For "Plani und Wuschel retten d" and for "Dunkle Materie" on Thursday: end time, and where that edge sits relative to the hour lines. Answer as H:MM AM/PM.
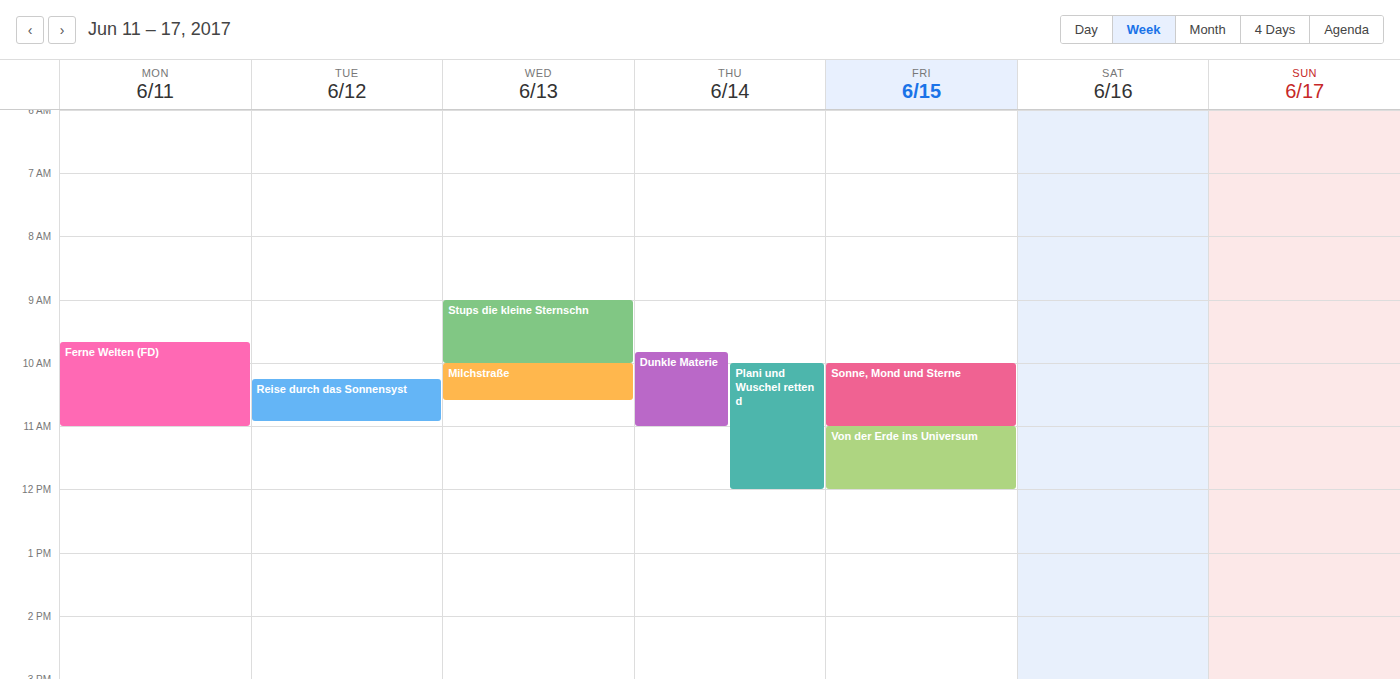
"Plani und Wuschel retten d": 12:00 PM, exactly on the 12 PM line. "Dunkle Materie": 11:00 AM, exactly on the 11 AM line.